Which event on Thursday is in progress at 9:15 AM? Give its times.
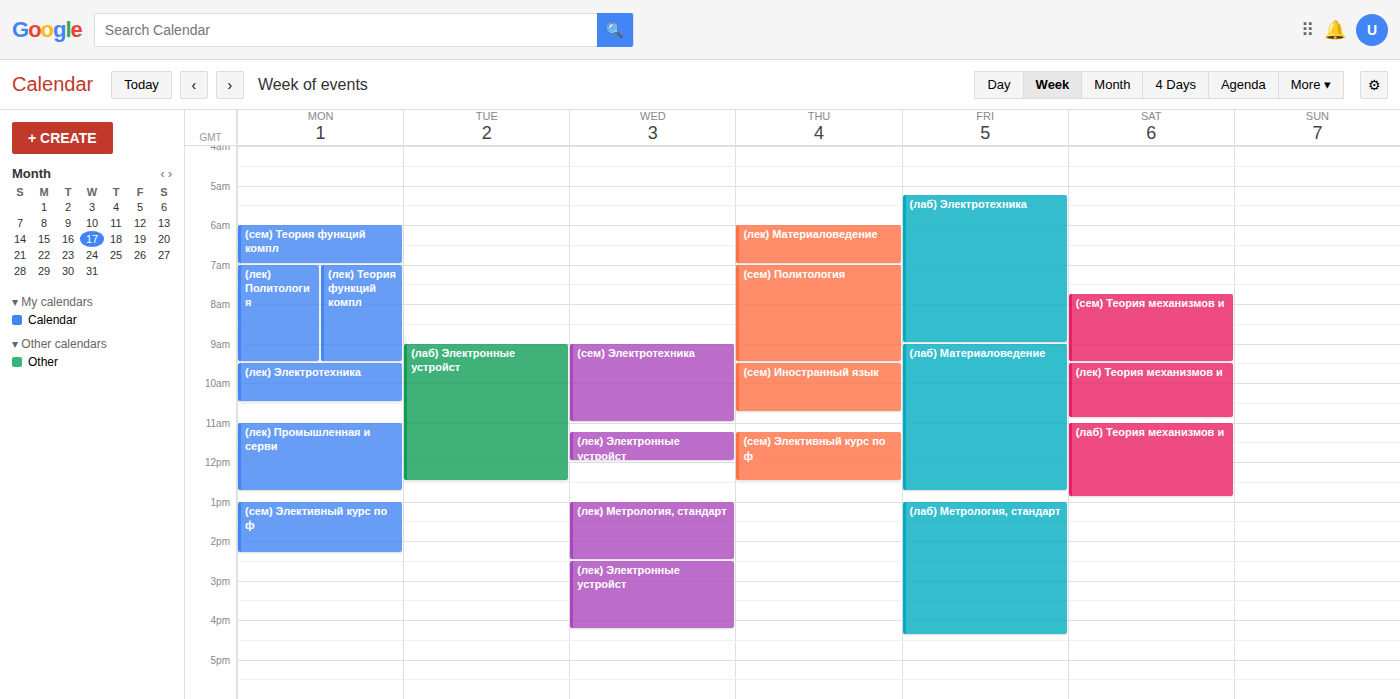
"(сем) Политология", 7:00 AM to 9:30 AM